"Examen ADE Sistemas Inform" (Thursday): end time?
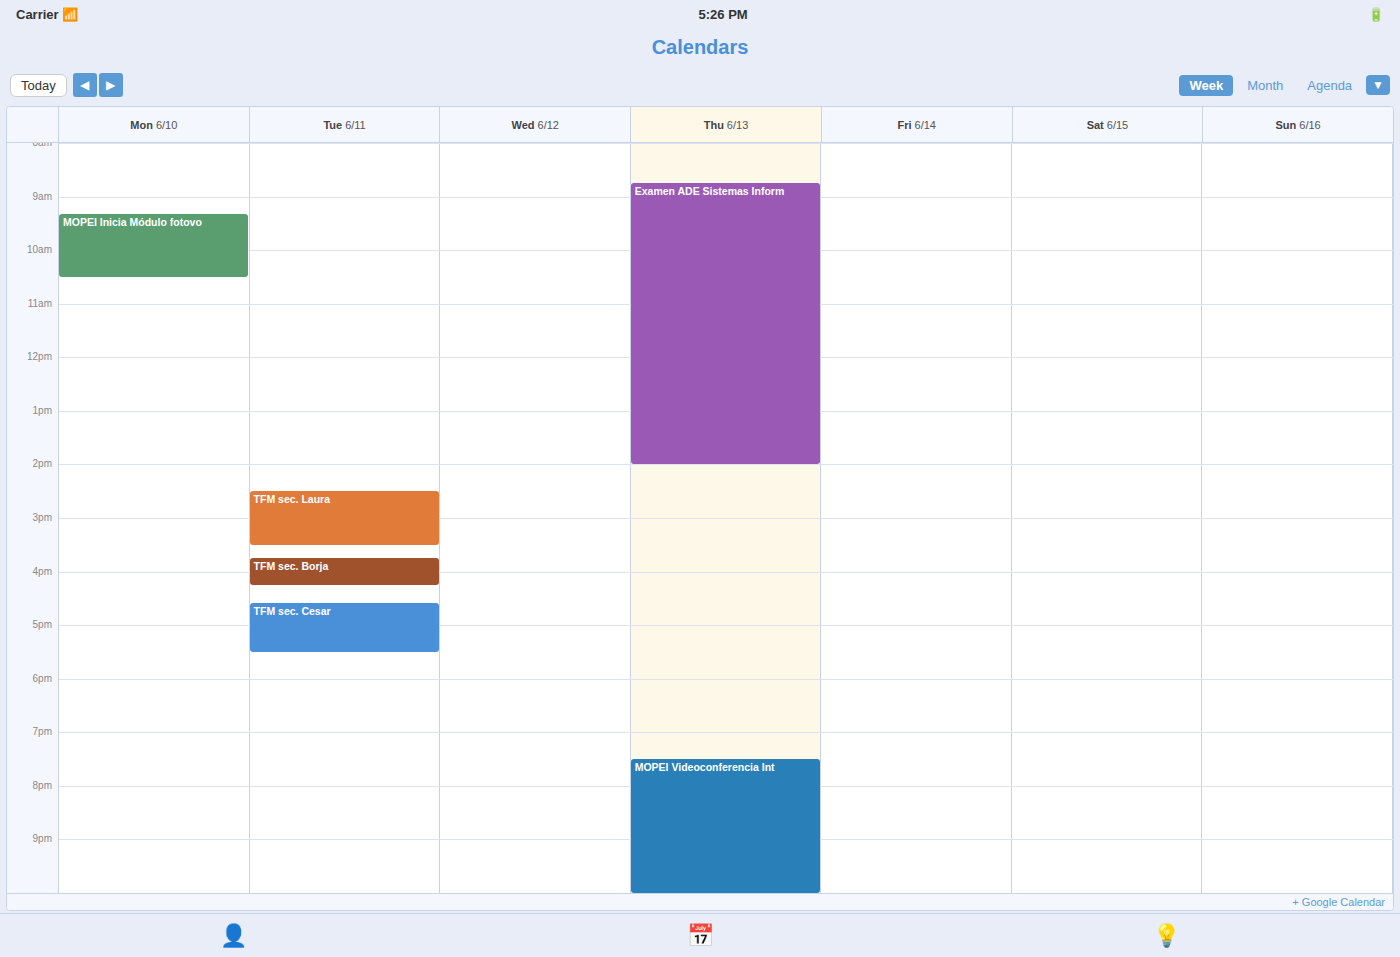
2:00 PM